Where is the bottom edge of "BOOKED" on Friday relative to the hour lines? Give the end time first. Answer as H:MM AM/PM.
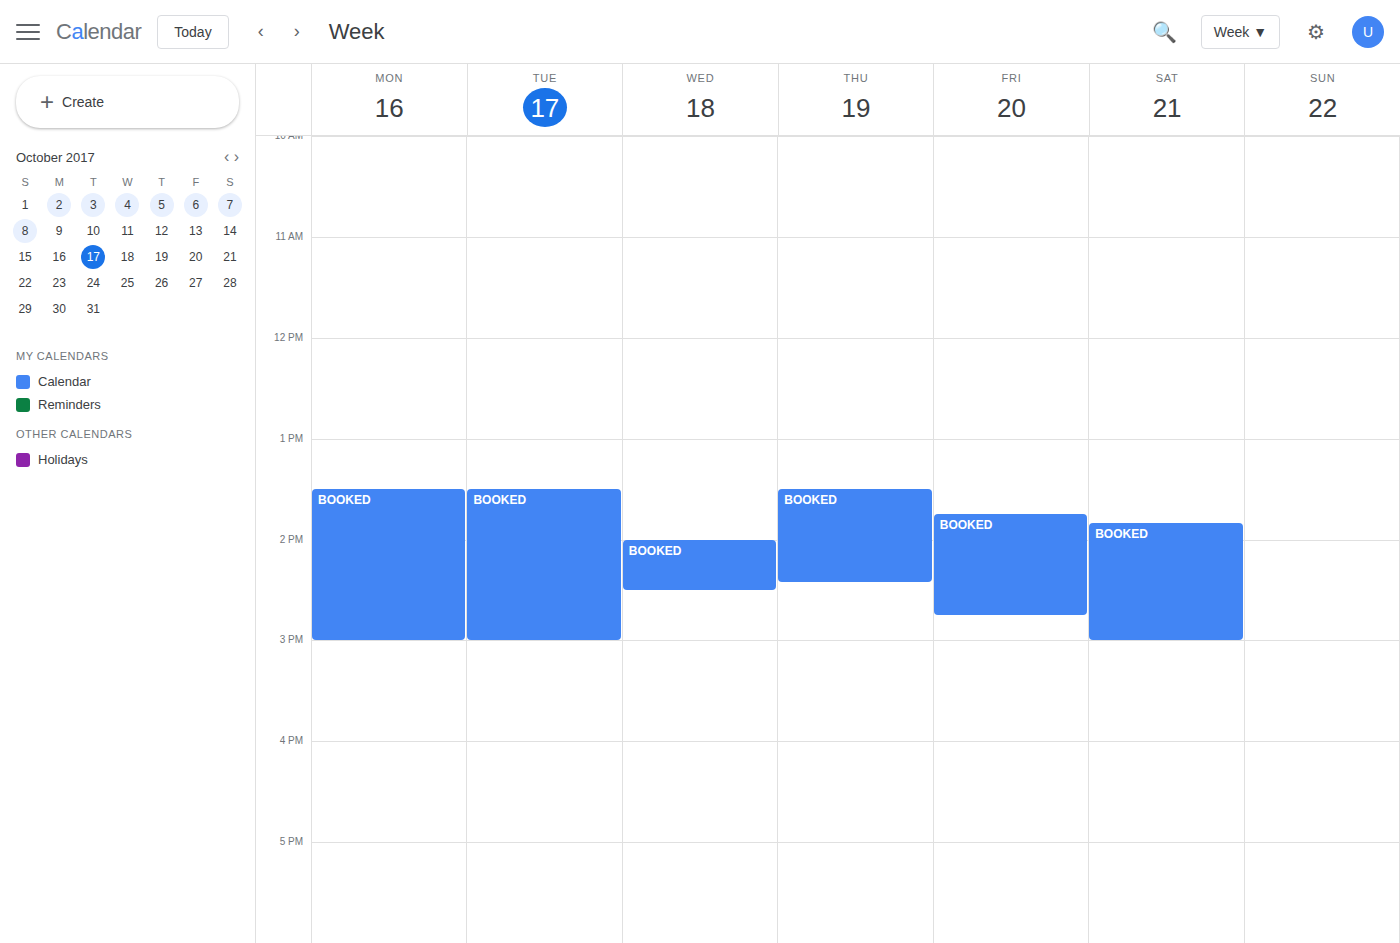
2:45 PM -- neither: three quarters of the way from the 2 PM line to the 3 PM line.